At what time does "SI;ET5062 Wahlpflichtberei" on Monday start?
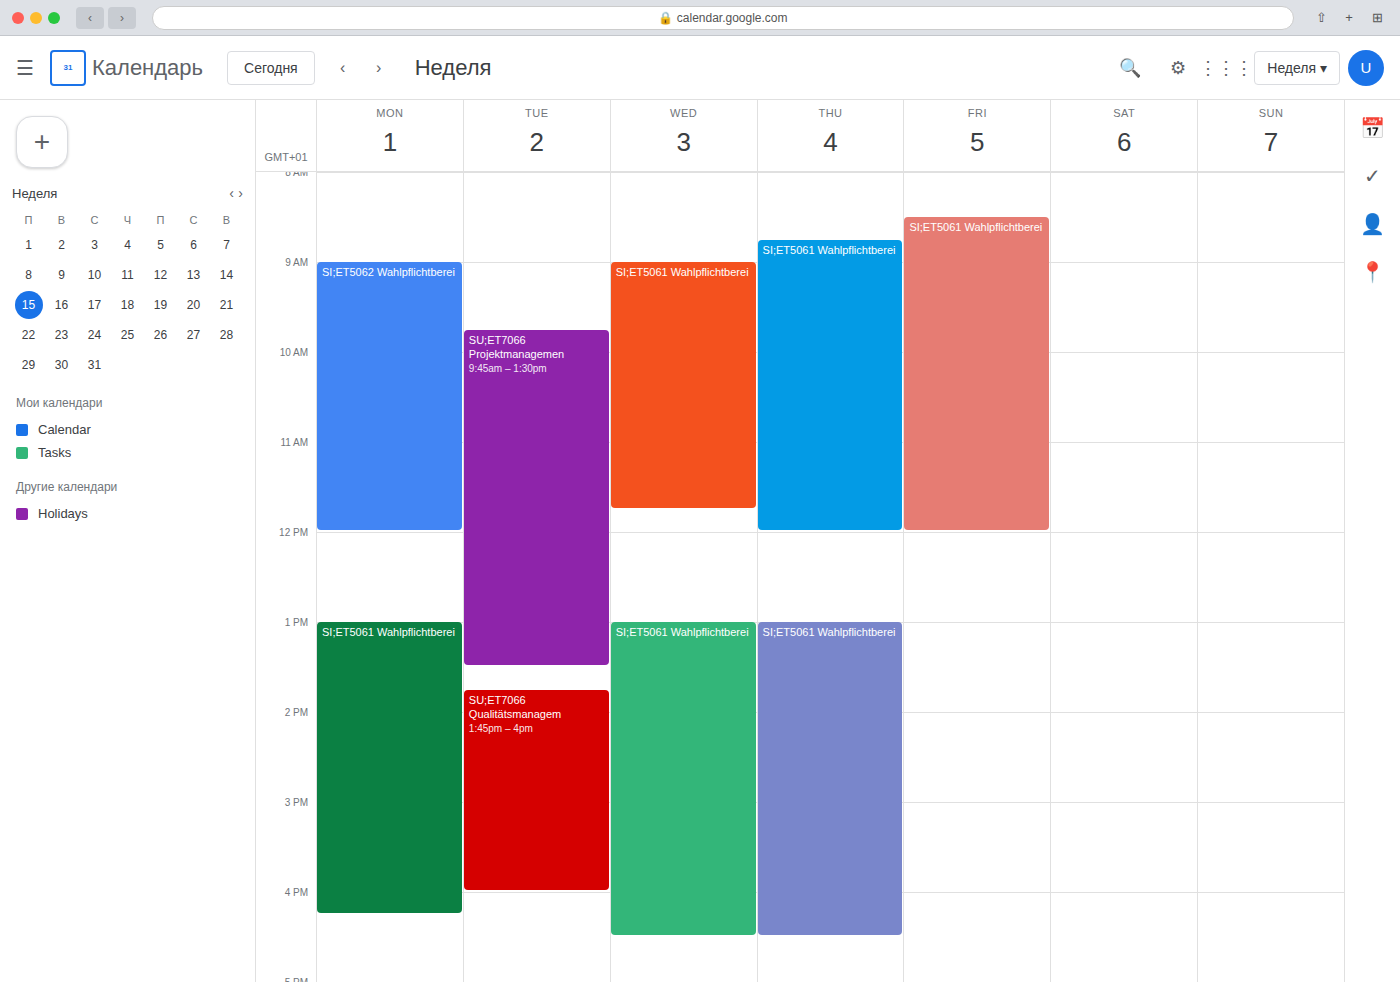
9:00 AM